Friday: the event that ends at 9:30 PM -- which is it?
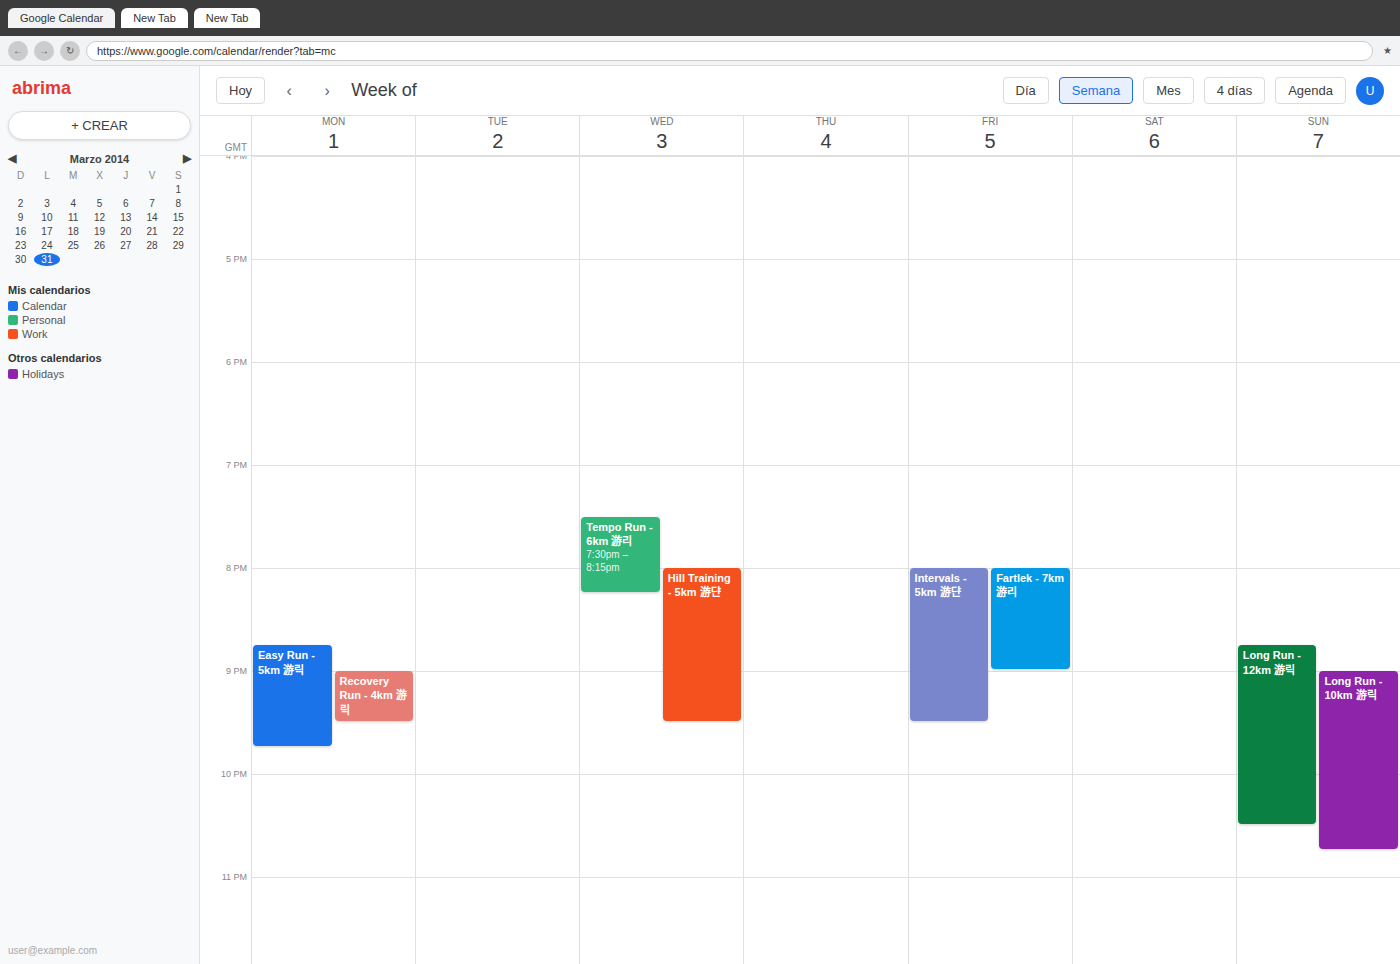
"Intervals - 5km 游댠"